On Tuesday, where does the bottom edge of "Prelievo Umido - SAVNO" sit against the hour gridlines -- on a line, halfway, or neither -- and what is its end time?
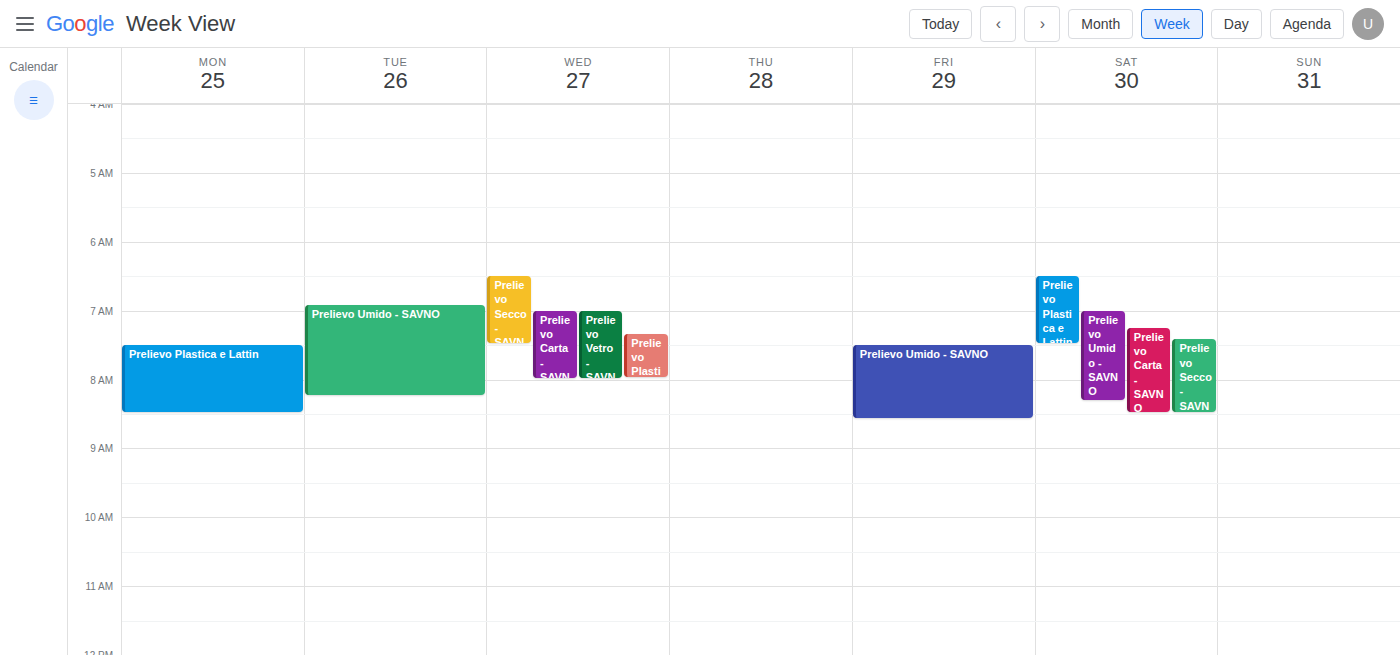
8:15 AM -- neither: a quarter of the way from the 8 AM line to the 9 AM line.